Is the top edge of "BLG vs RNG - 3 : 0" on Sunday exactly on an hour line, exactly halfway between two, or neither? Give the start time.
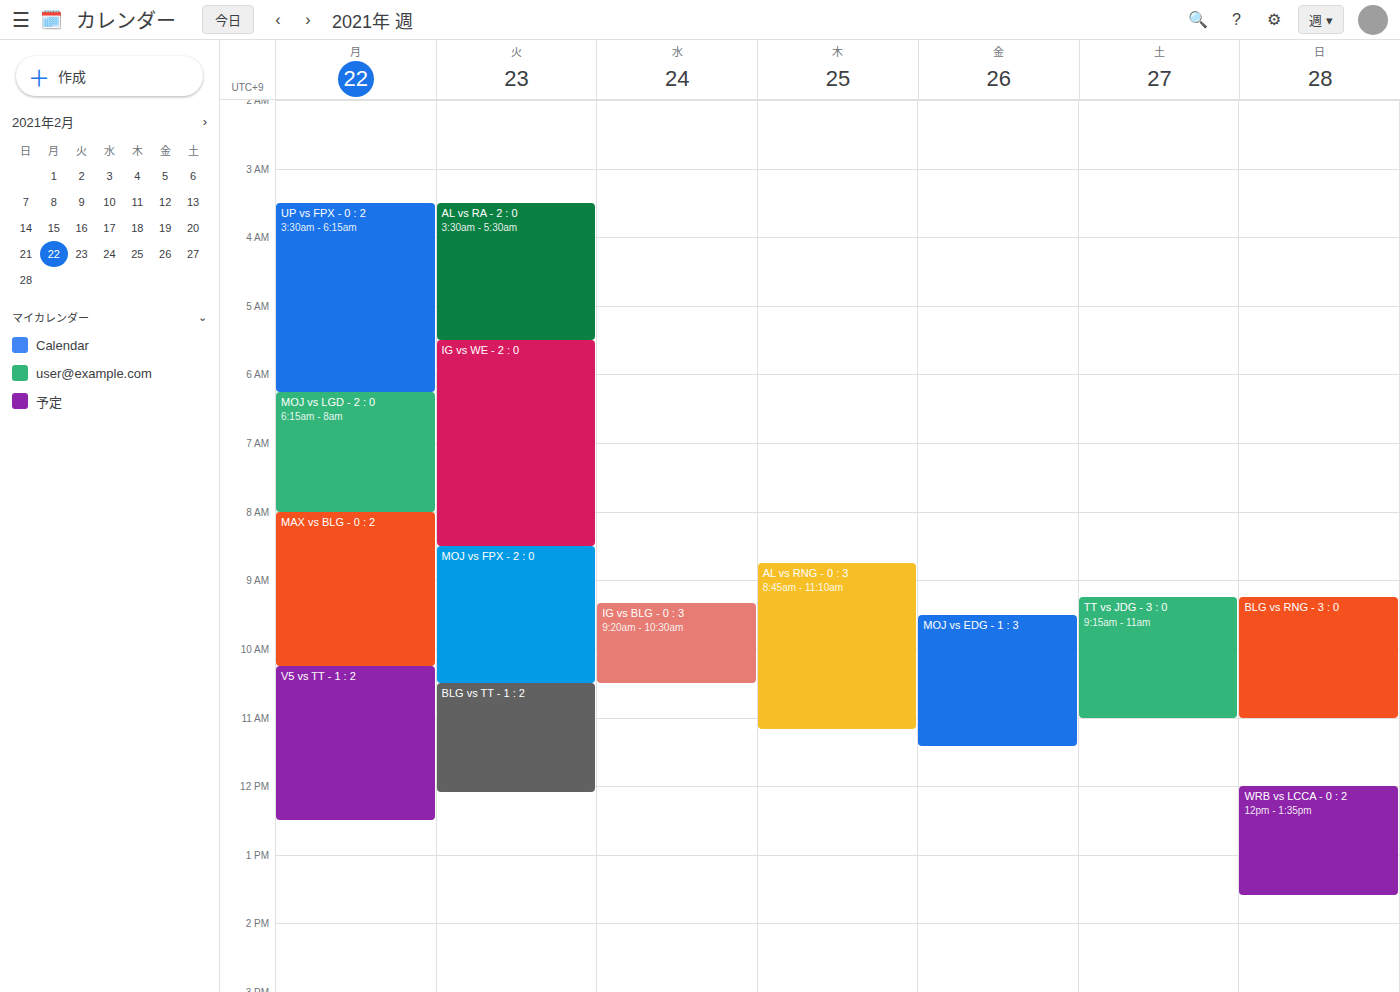
9:15 AM -- neither: a quarter of the way from the 9 AM line to the 10 AM line.